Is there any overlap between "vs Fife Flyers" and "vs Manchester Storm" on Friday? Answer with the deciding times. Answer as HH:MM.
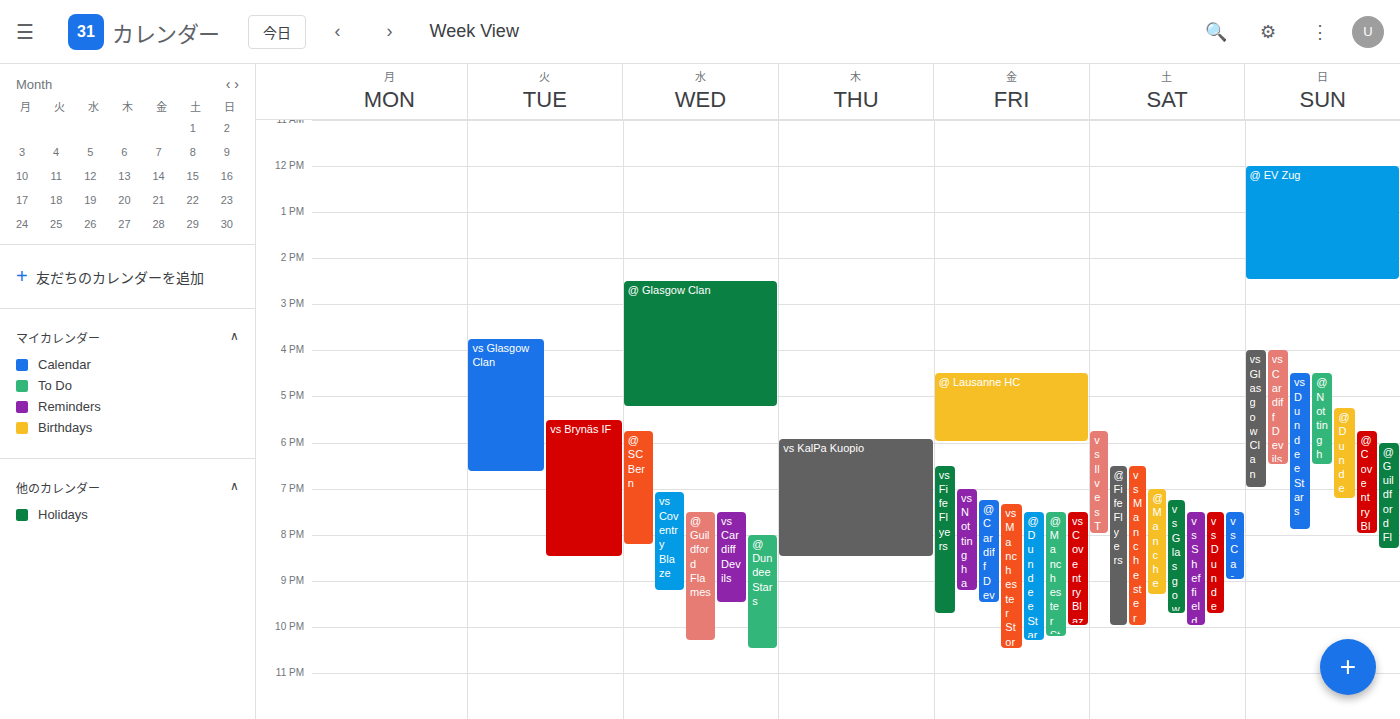
"vs Manchester Storm" starts at 19:20, before "vs Fife Flyers" ends at 21:45 -- they overlap.